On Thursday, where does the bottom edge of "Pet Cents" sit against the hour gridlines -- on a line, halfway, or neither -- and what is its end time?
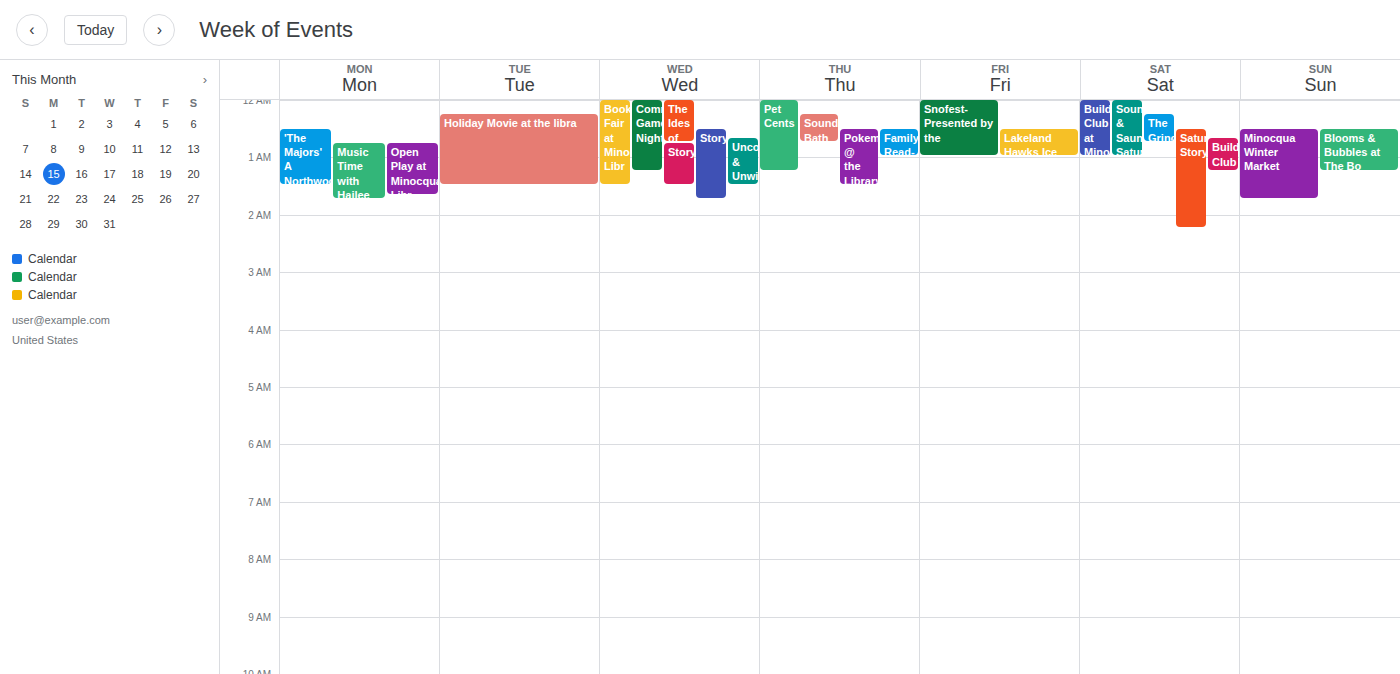
01:15 -- neither: a quarter of the way from the 01:00 line to the 02:00 line.